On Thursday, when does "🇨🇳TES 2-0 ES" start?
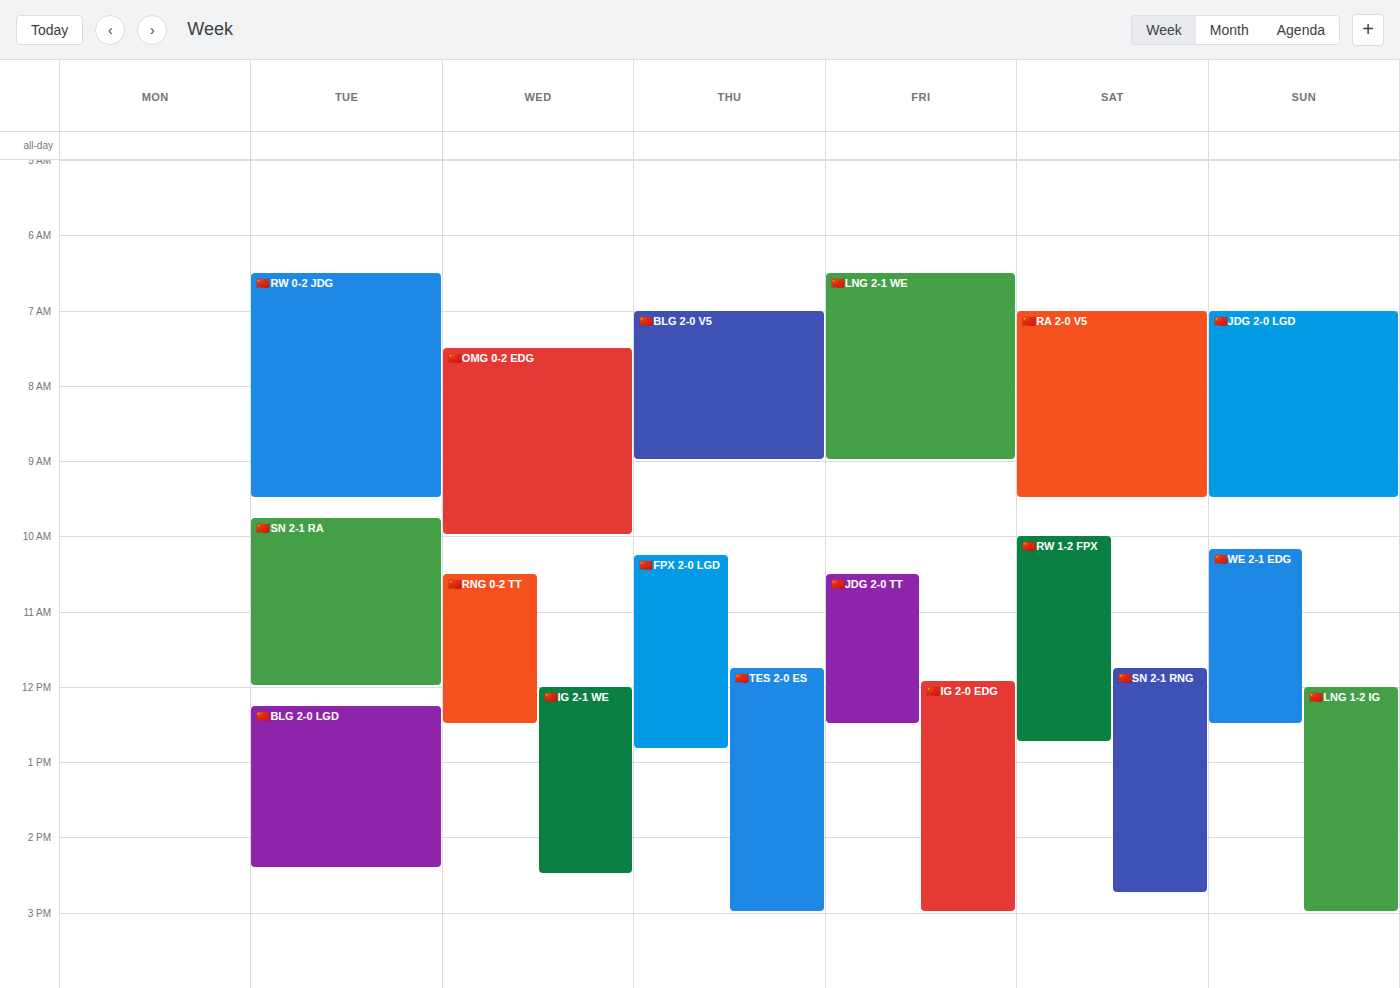
11:45 AM